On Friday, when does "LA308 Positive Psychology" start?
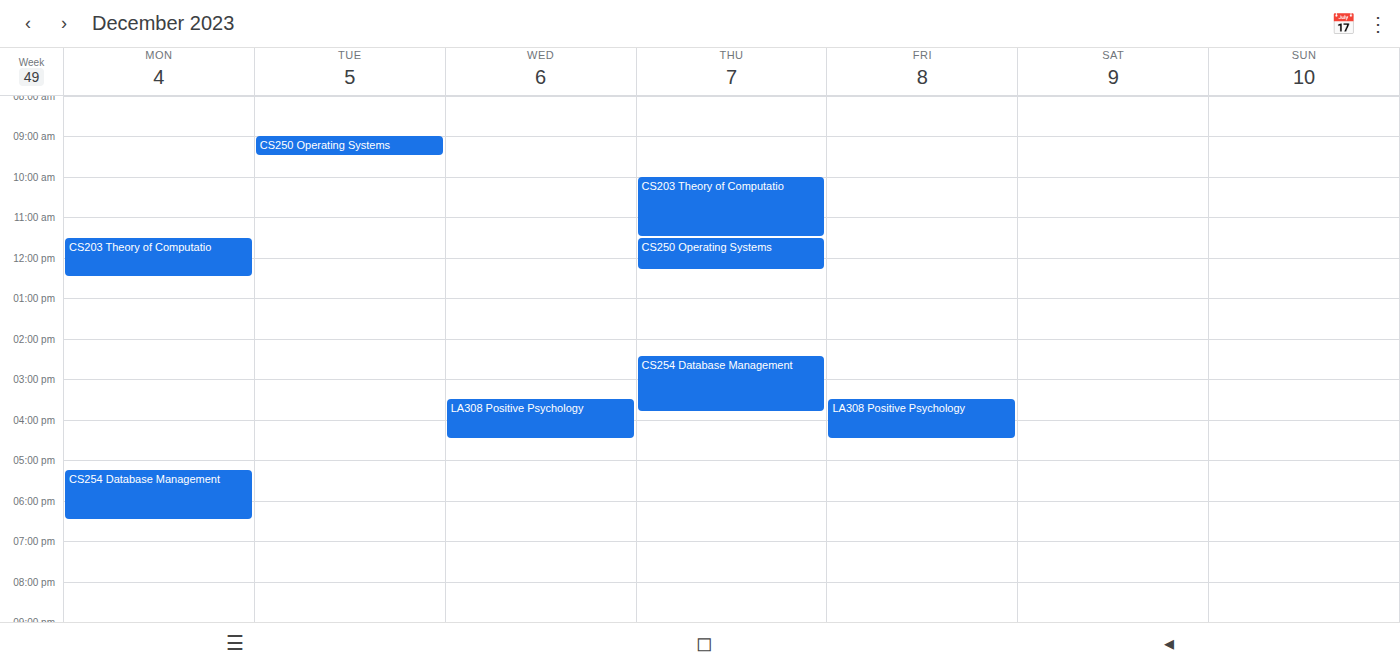
3:30 PM